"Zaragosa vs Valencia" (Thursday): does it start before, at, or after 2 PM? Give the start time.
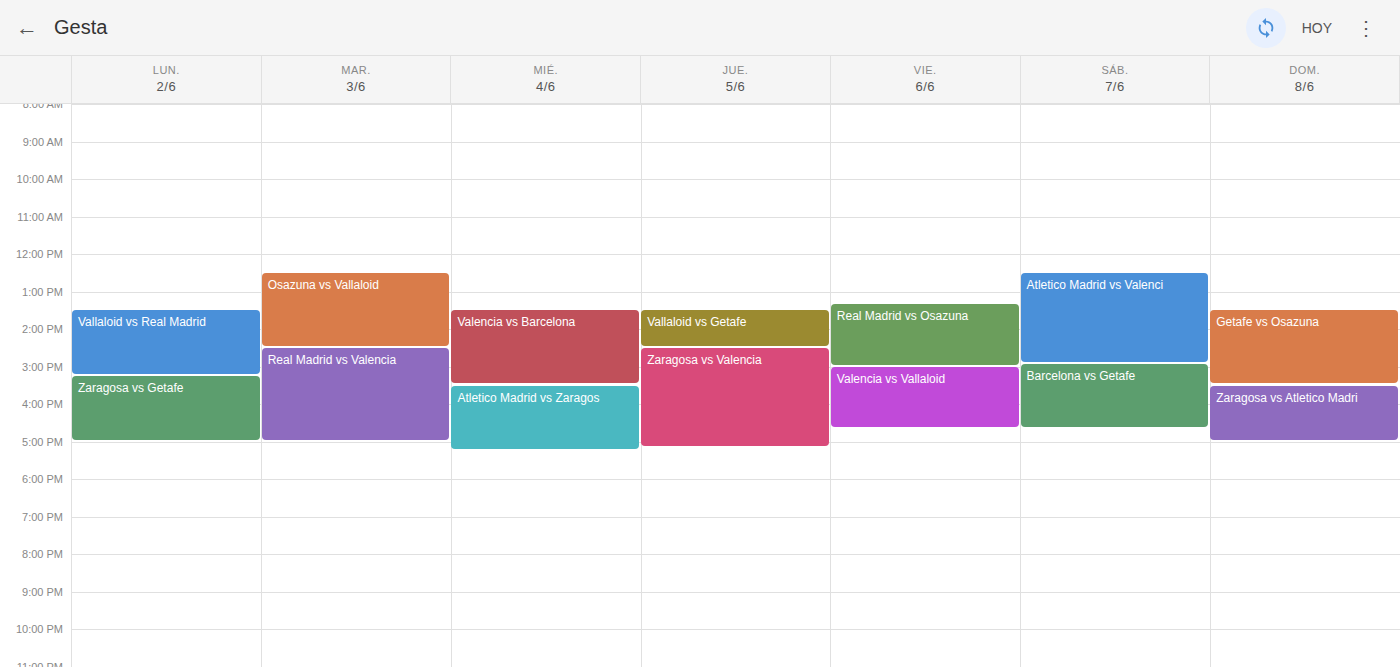
2:30 PM -- after 2 PM, 30 minutes below the 2 PM line.